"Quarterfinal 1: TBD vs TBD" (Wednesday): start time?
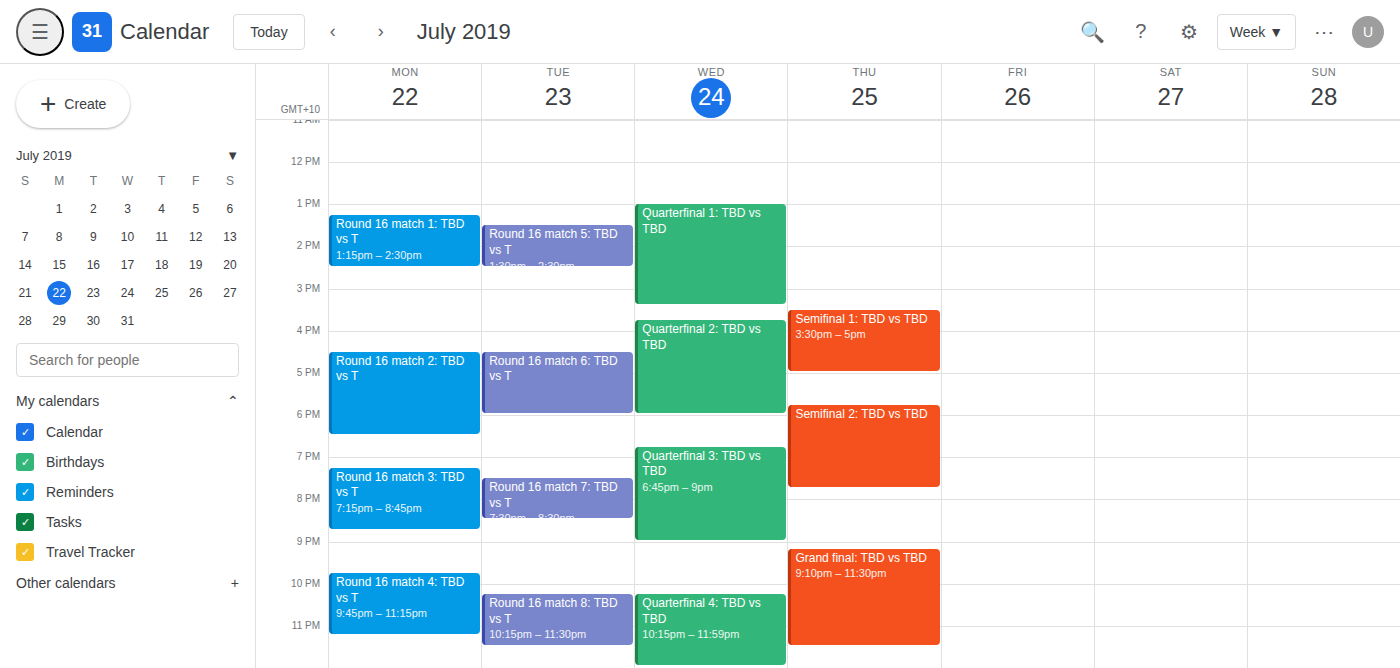
1:00 PM